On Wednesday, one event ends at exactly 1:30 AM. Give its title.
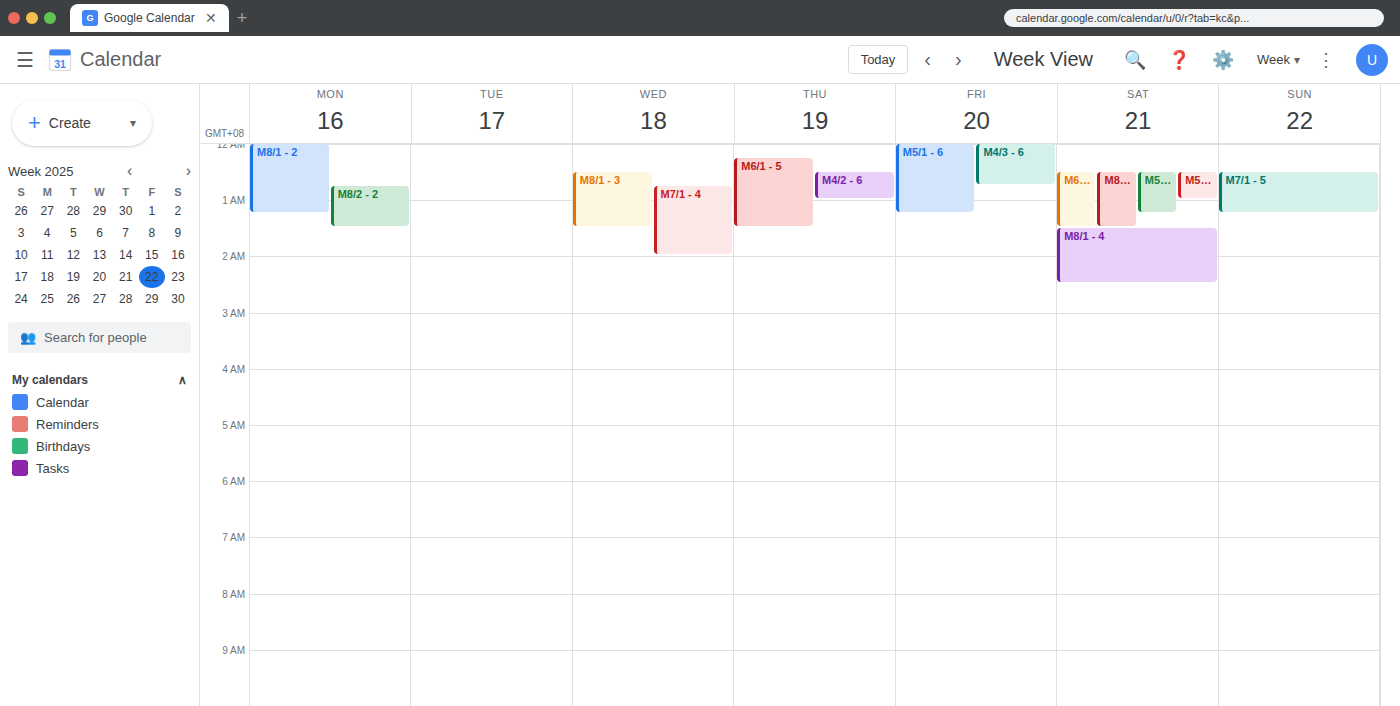
"M8/1 - 3"